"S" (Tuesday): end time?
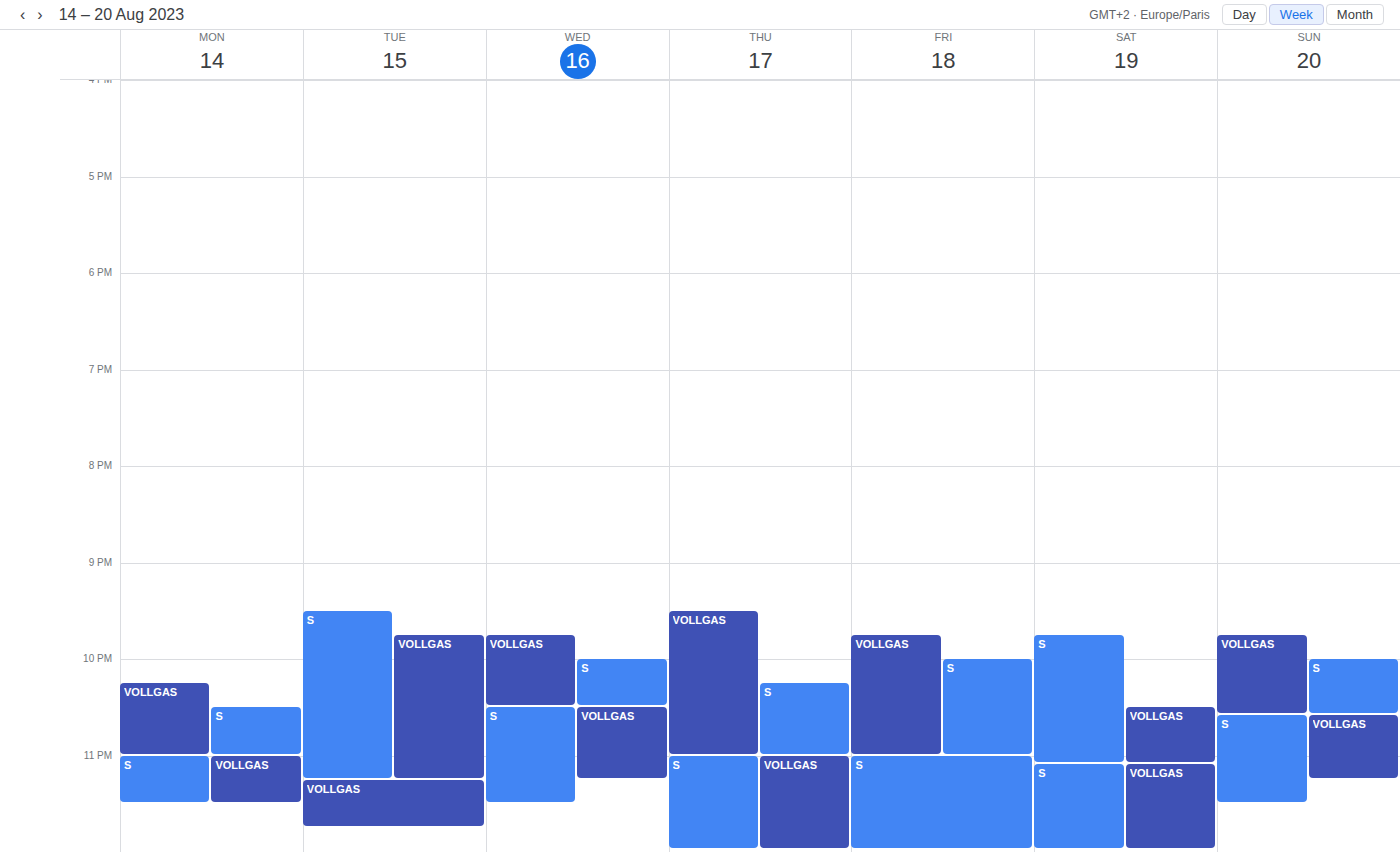
11:15 PM